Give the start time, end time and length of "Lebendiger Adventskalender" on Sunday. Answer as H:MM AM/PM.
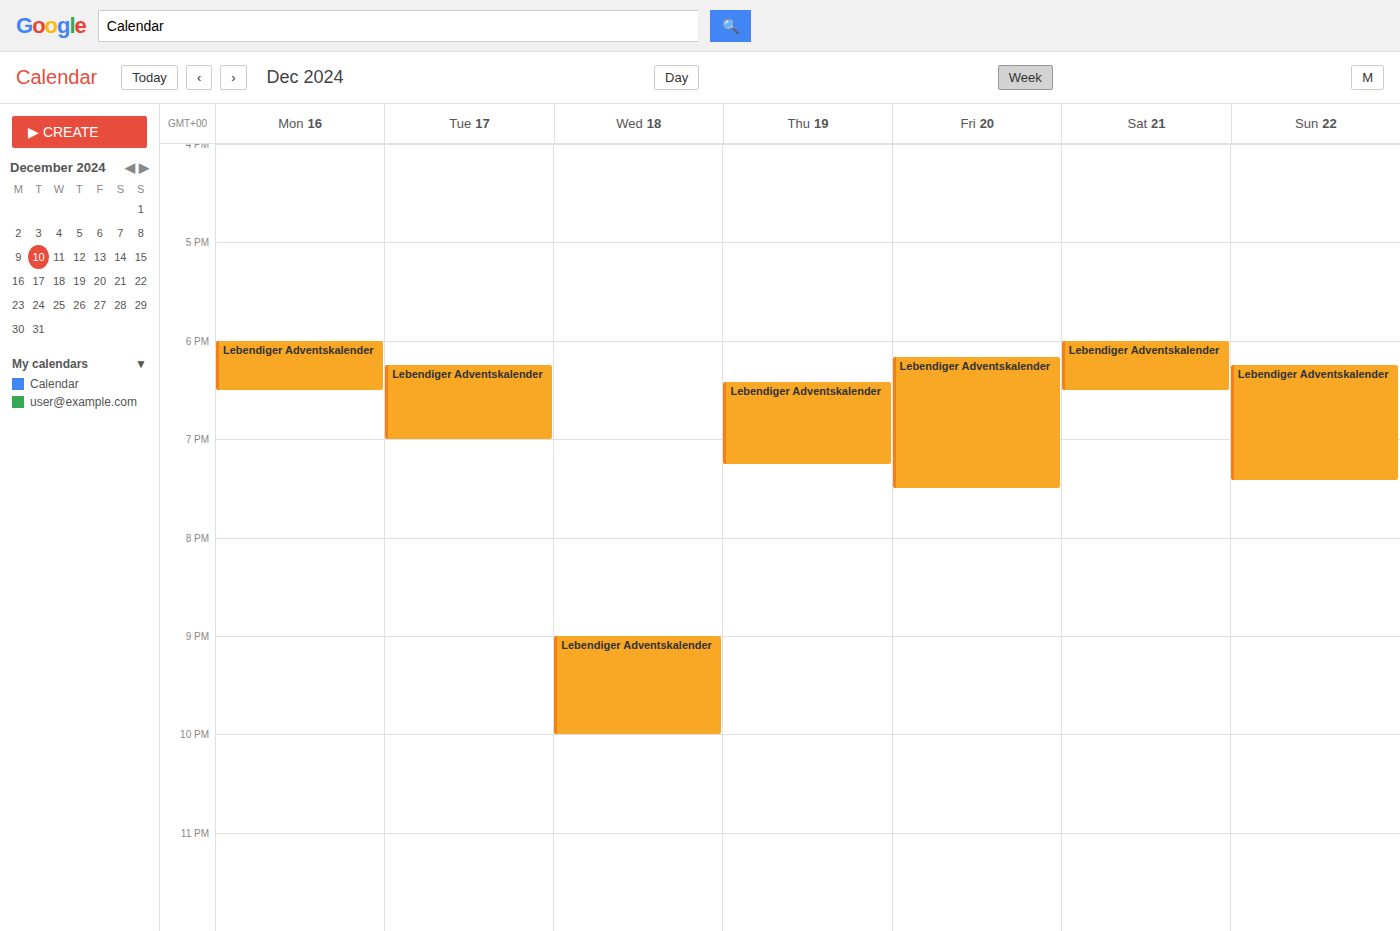
6:15 PM to 7:25 PM, 1 hour 10 minutes